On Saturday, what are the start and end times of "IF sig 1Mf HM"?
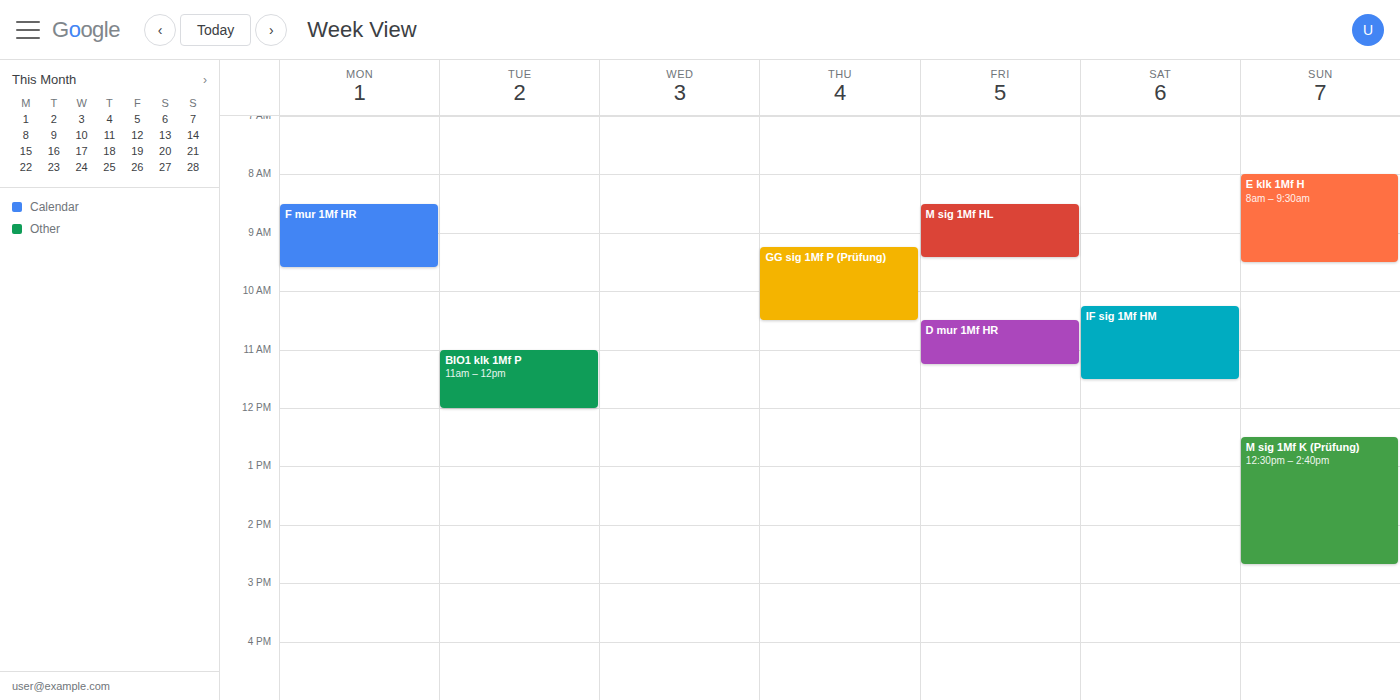
10:15 AM to 11:30 AM